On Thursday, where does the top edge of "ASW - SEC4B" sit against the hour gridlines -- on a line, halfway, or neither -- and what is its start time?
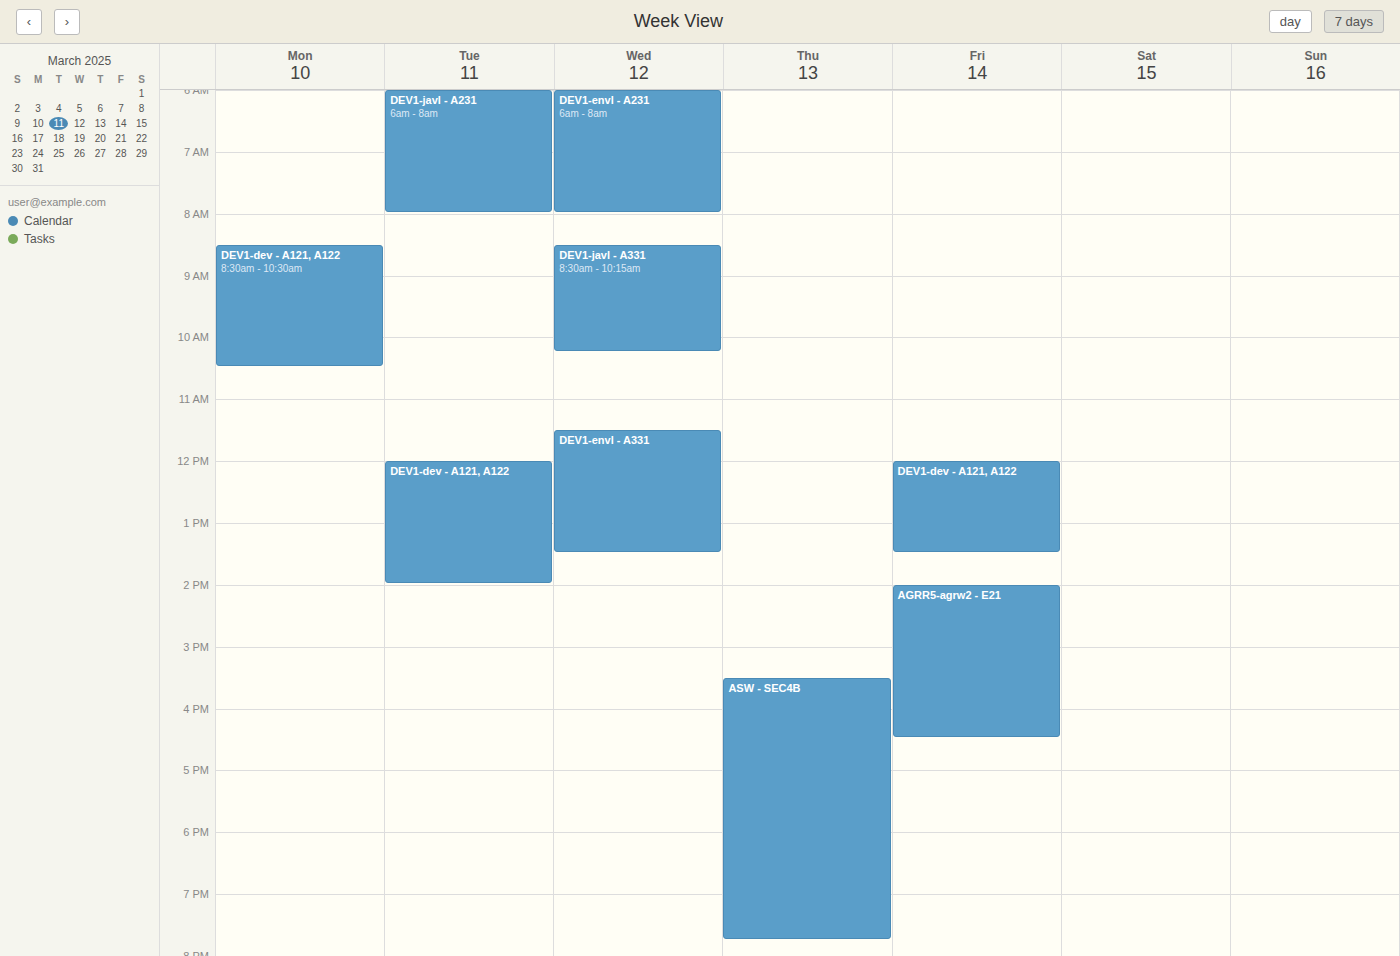
3:30 PM -- halfway between the 3 PM and 4 PM lines.